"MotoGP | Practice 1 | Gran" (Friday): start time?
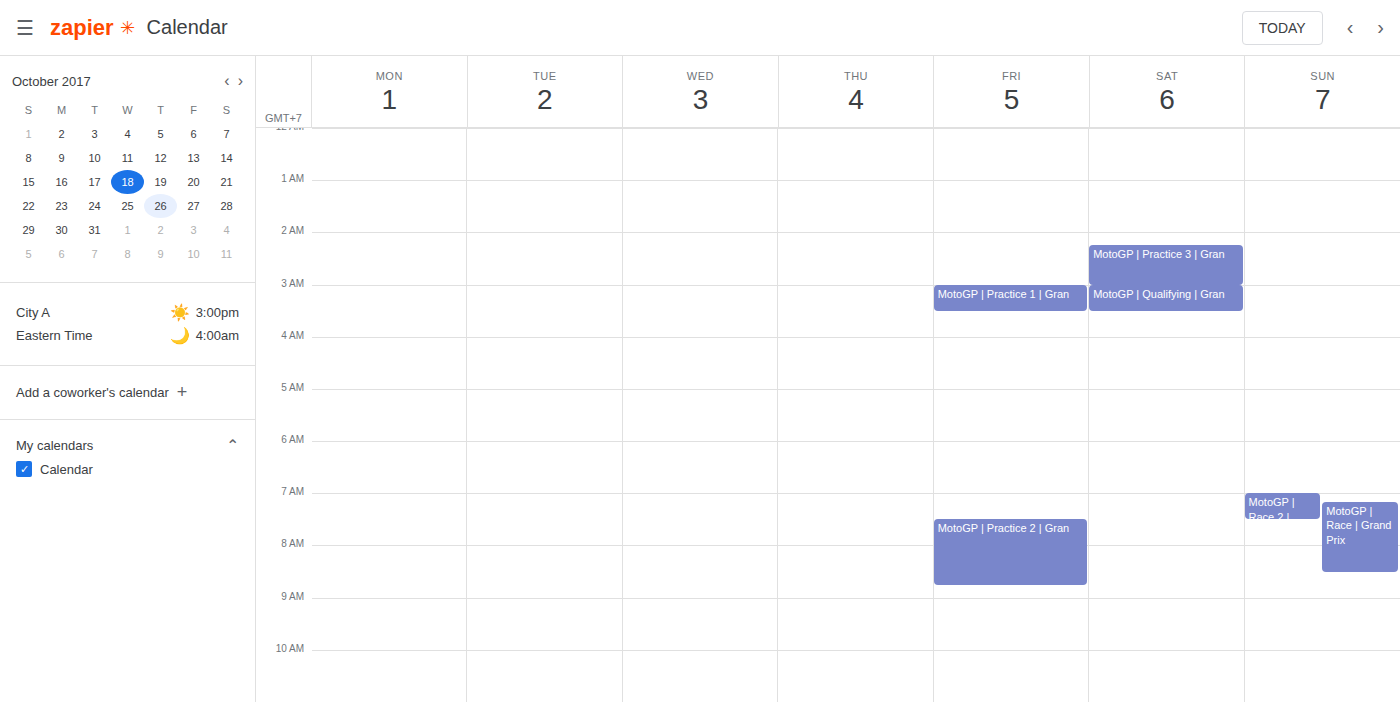
3:00 AM